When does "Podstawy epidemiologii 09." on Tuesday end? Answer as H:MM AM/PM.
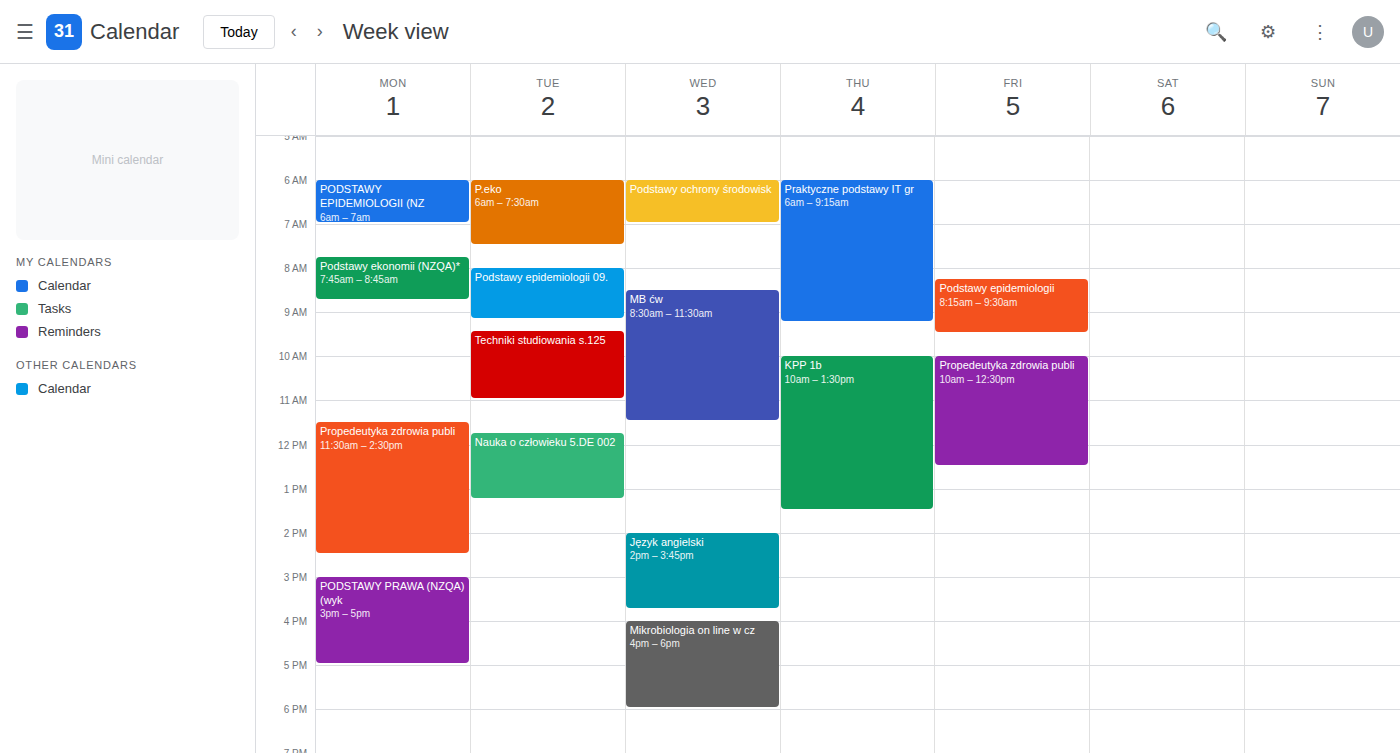
9:10 AM